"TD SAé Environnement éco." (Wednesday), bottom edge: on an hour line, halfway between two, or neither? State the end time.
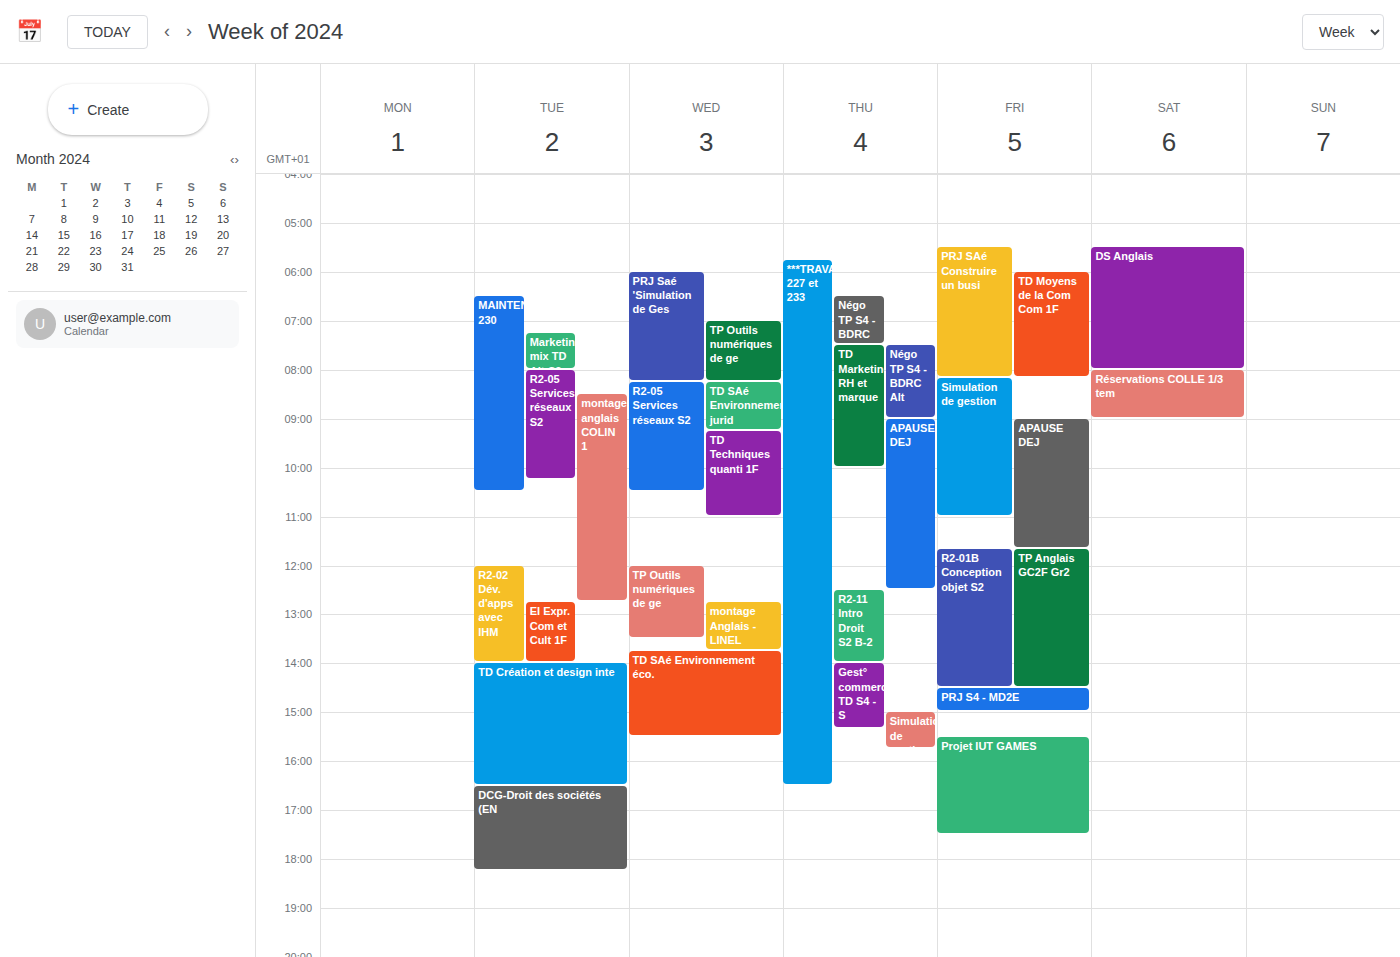
3:30 PM -- halfway between the 3 PM and 4 PM lines.